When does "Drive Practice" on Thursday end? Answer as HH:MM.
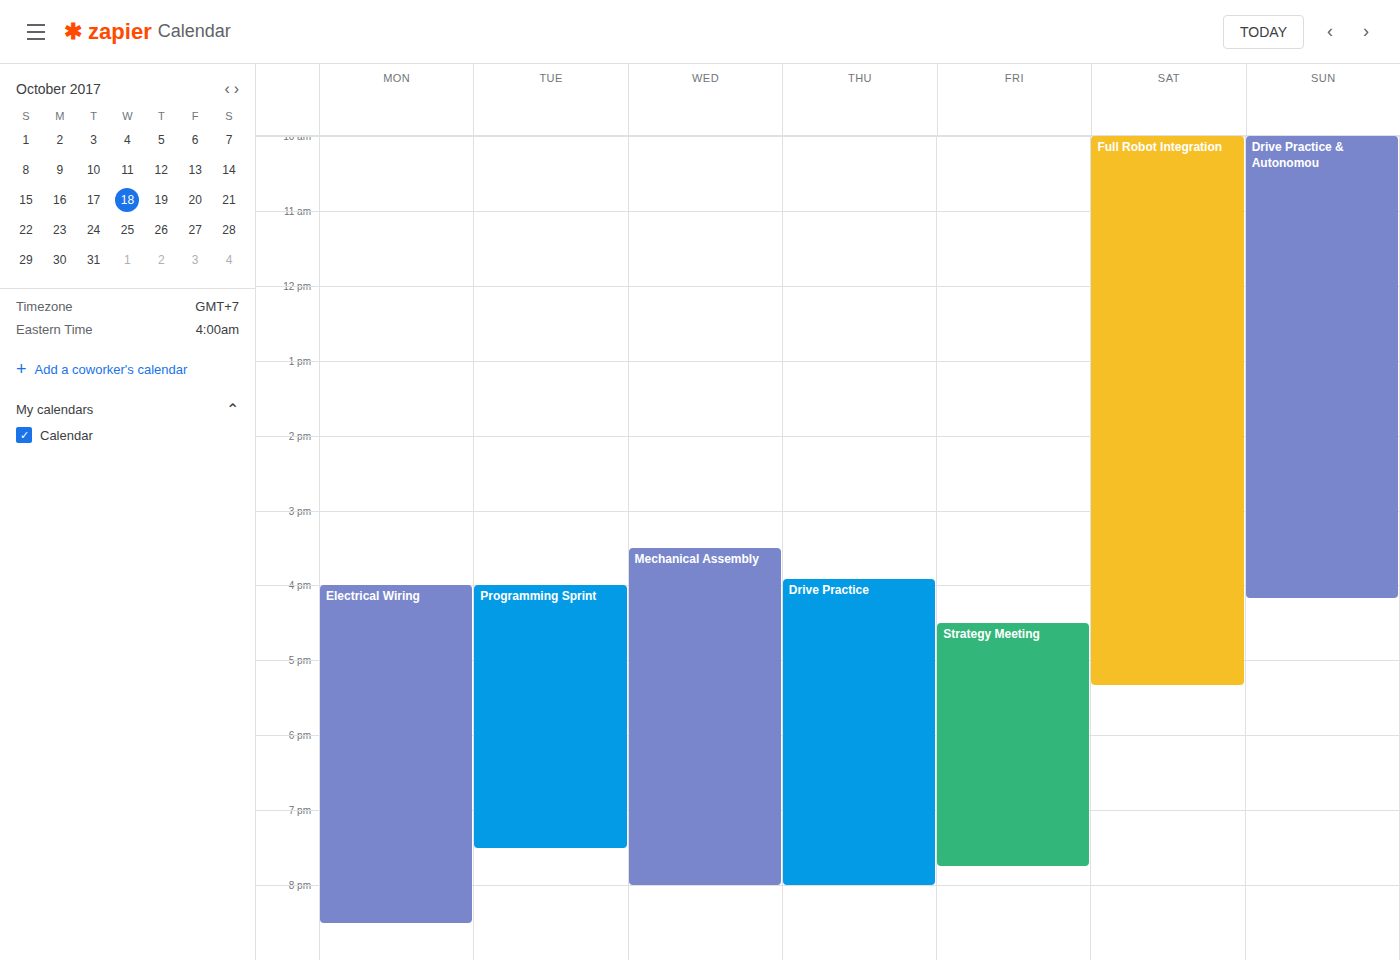
20:00